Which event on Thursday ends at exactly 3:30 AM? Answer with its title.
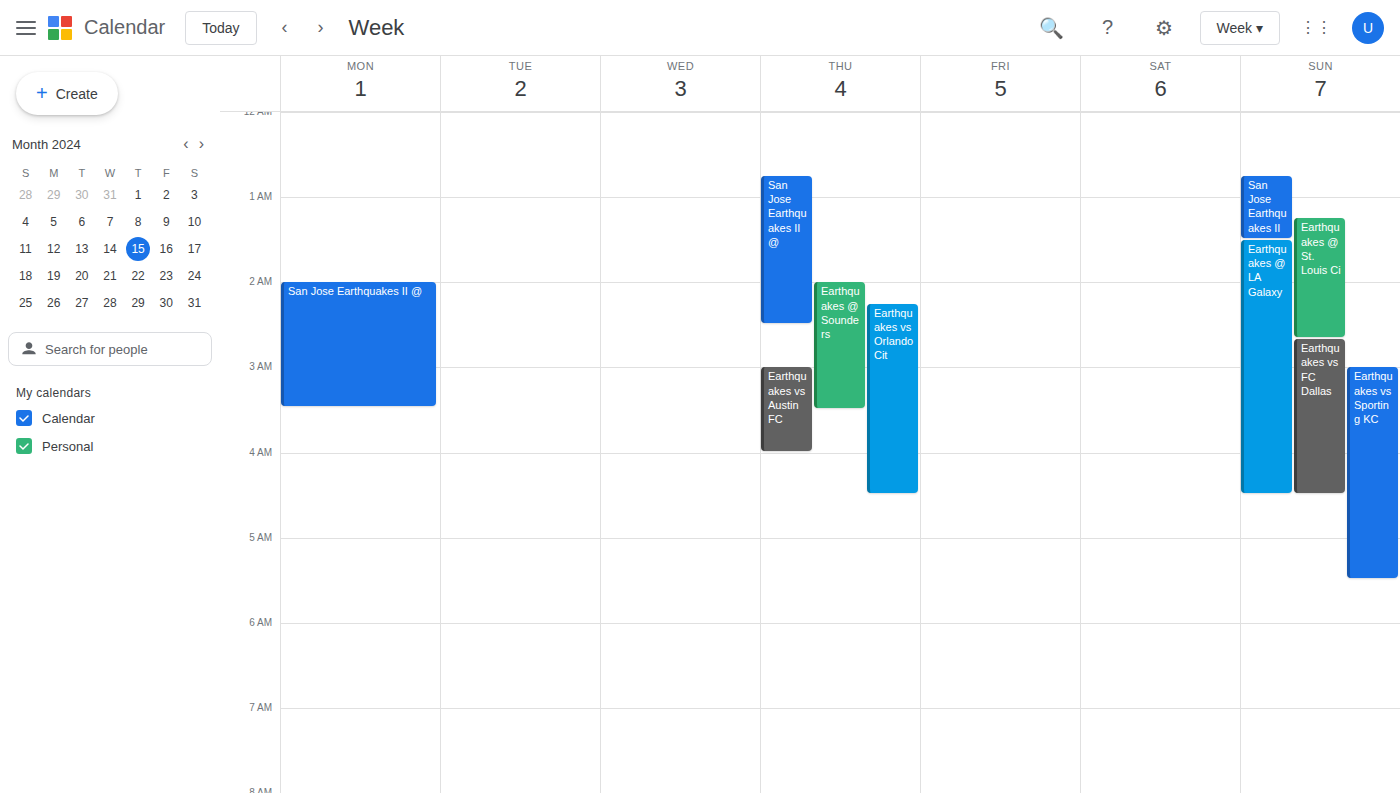
"Earthquakes @ Sounders"